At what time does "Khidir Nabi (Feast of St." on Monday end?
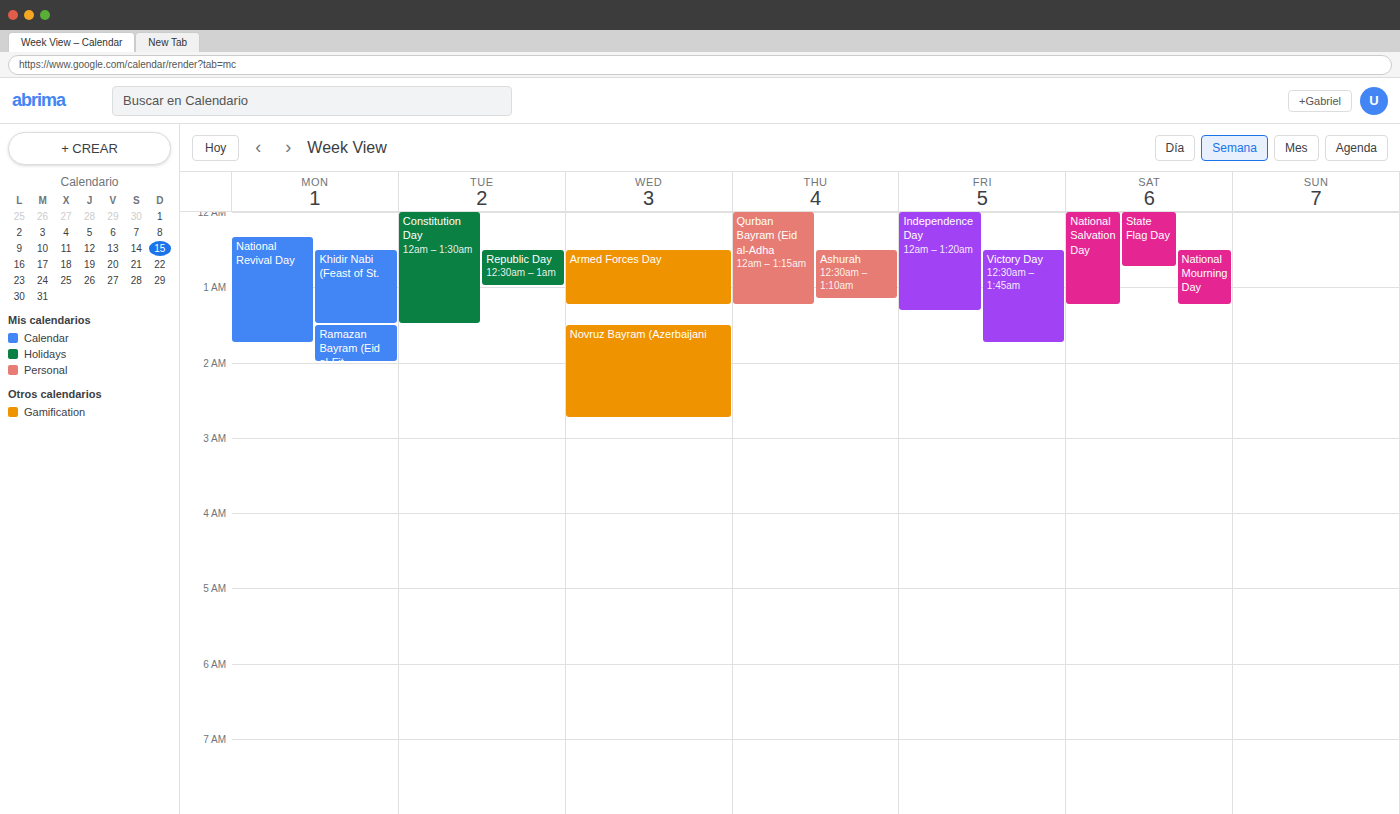
1:30 AM